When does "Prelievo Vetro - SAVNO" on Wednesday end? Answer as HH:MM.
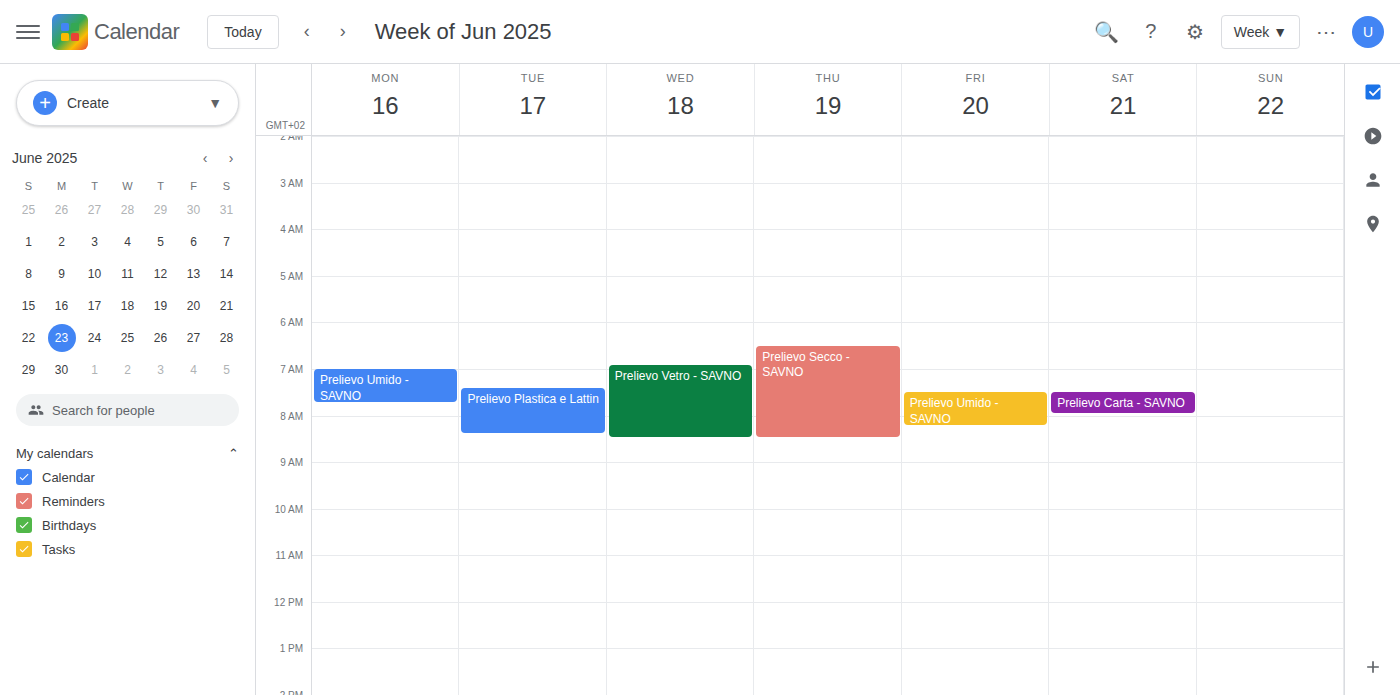
08:30